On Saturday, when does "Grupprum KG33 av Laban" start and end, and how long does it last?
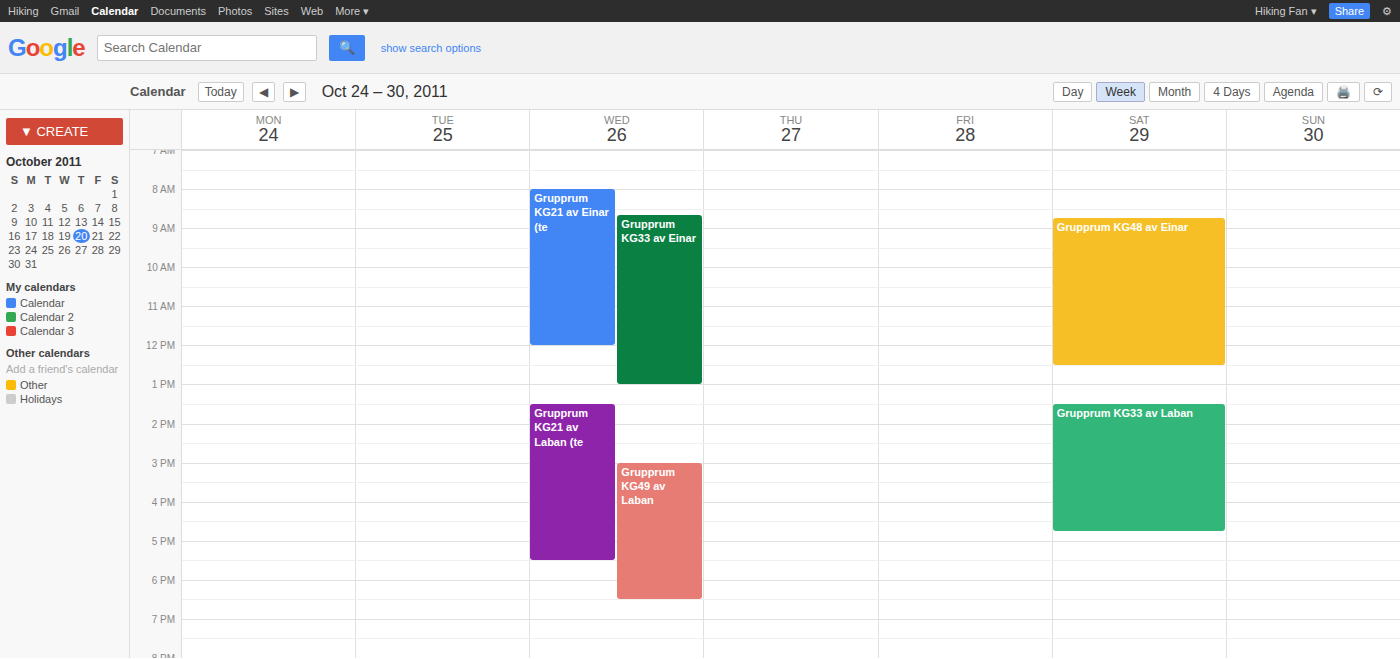
1:30 PM to 4:45 PM, 3 hours 15 minutes